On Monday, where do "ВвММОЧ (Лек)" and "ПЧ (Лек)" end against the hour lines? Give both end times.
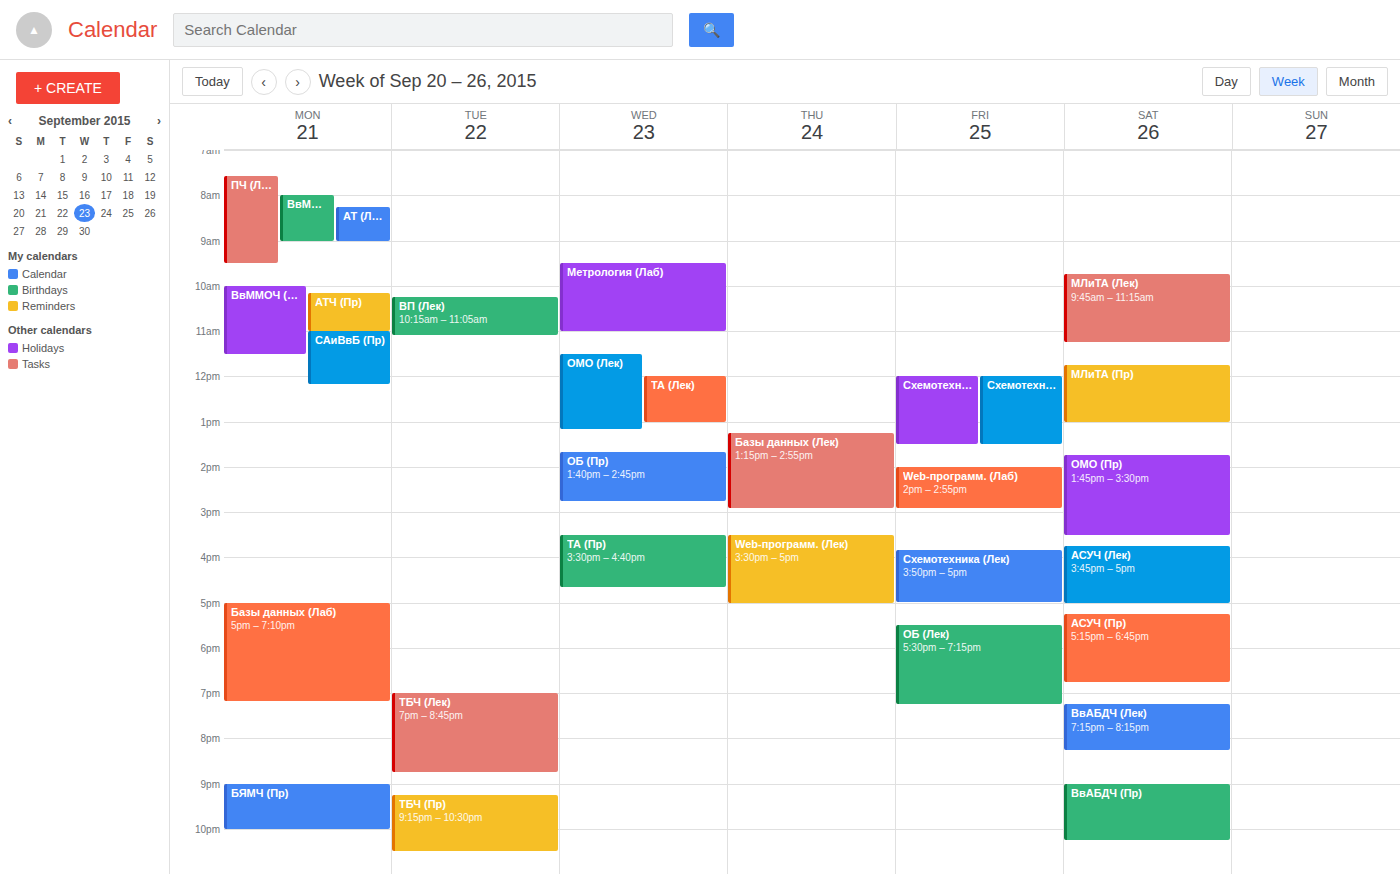
"ВвММОЧ (Лек)": 9:00 AM, exactly on the 9 AM line. "ПЧ (Лек)": 9:30 AM, halfway between the 9 AM and 10 AM lines.